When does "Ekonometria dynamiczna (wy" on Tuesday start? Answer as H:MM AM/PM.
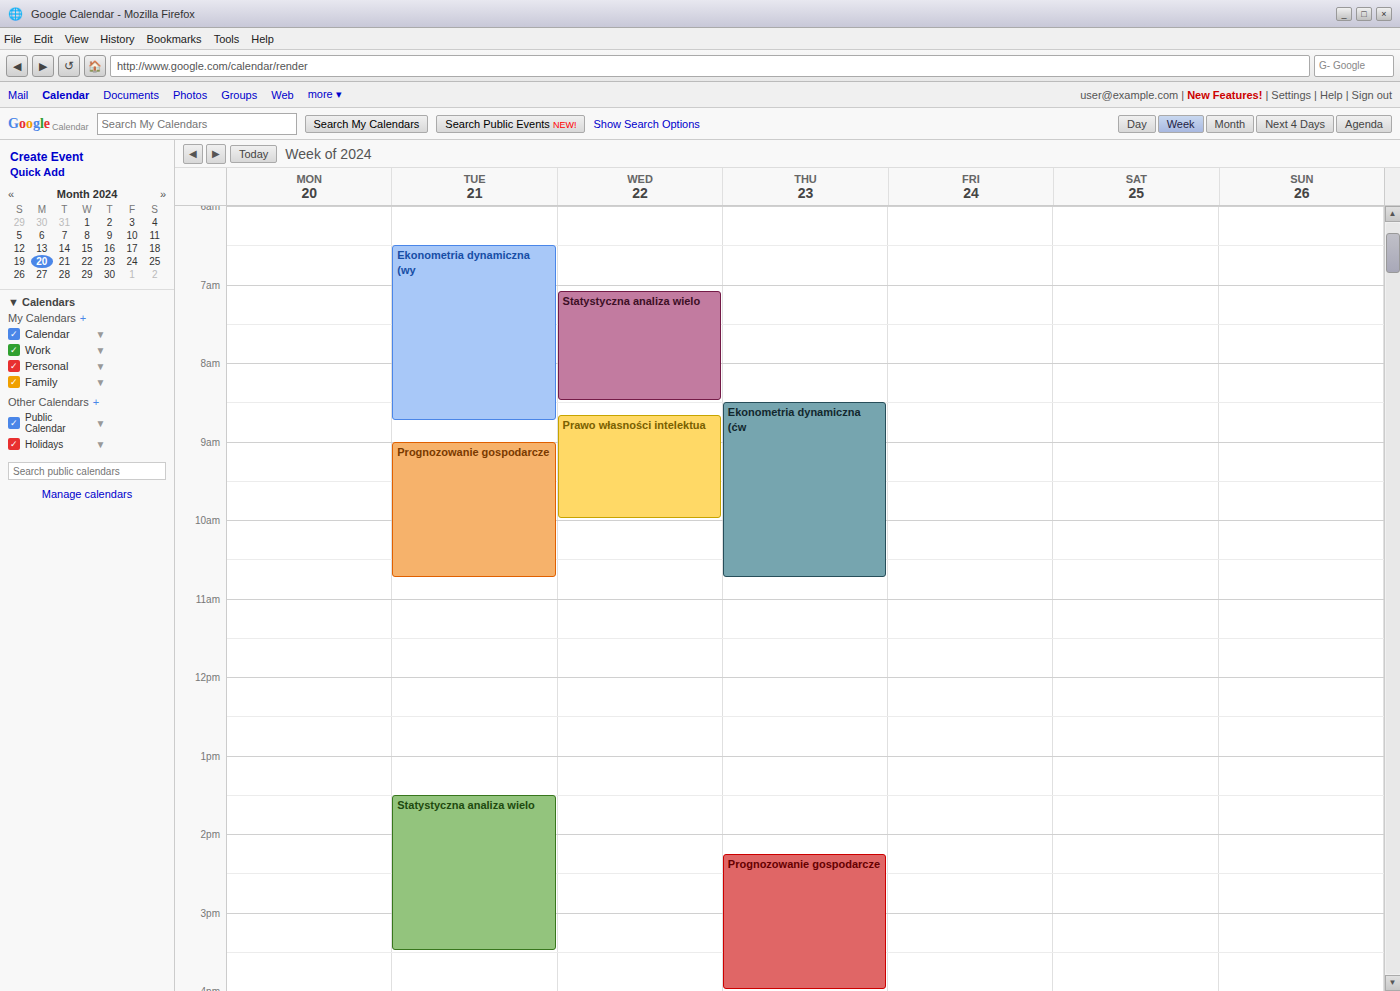
6:30 AM